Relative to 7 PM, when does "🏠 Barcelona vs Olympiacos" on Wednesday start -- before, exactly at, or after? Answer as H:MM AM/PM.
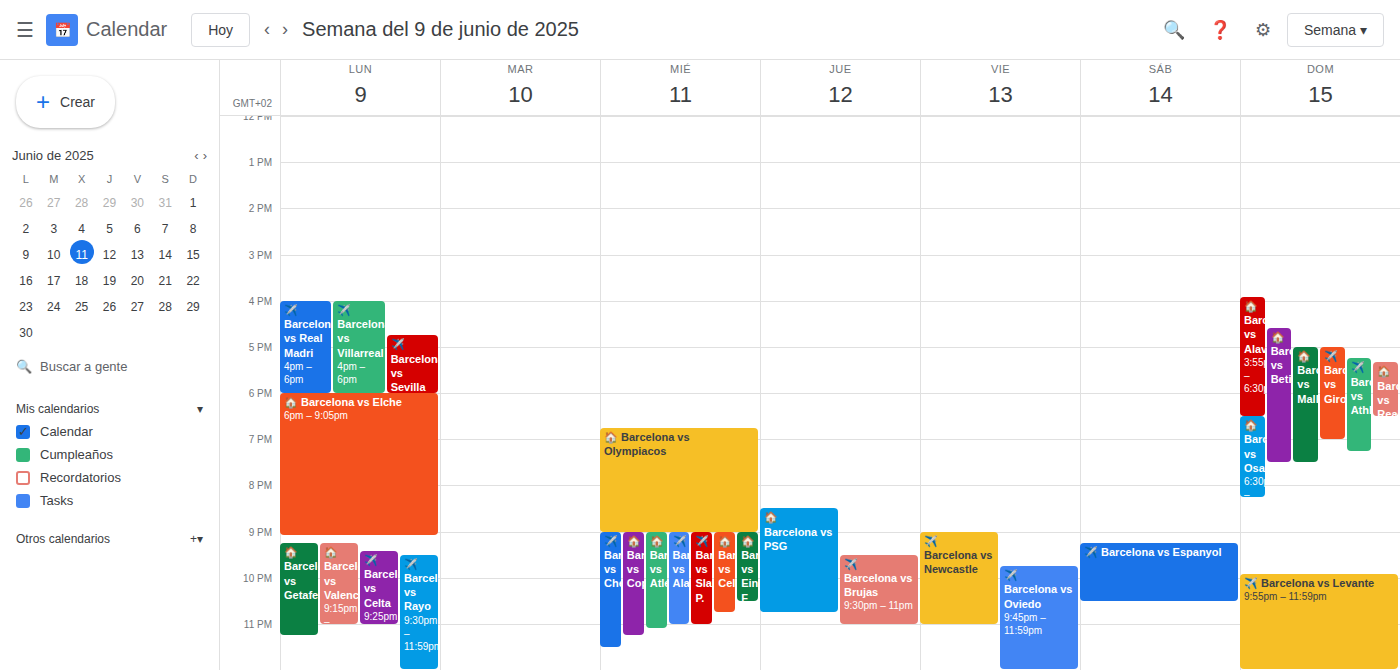
6:45 PM -- before 7 PM, 15 minutes above the 7 PM line.